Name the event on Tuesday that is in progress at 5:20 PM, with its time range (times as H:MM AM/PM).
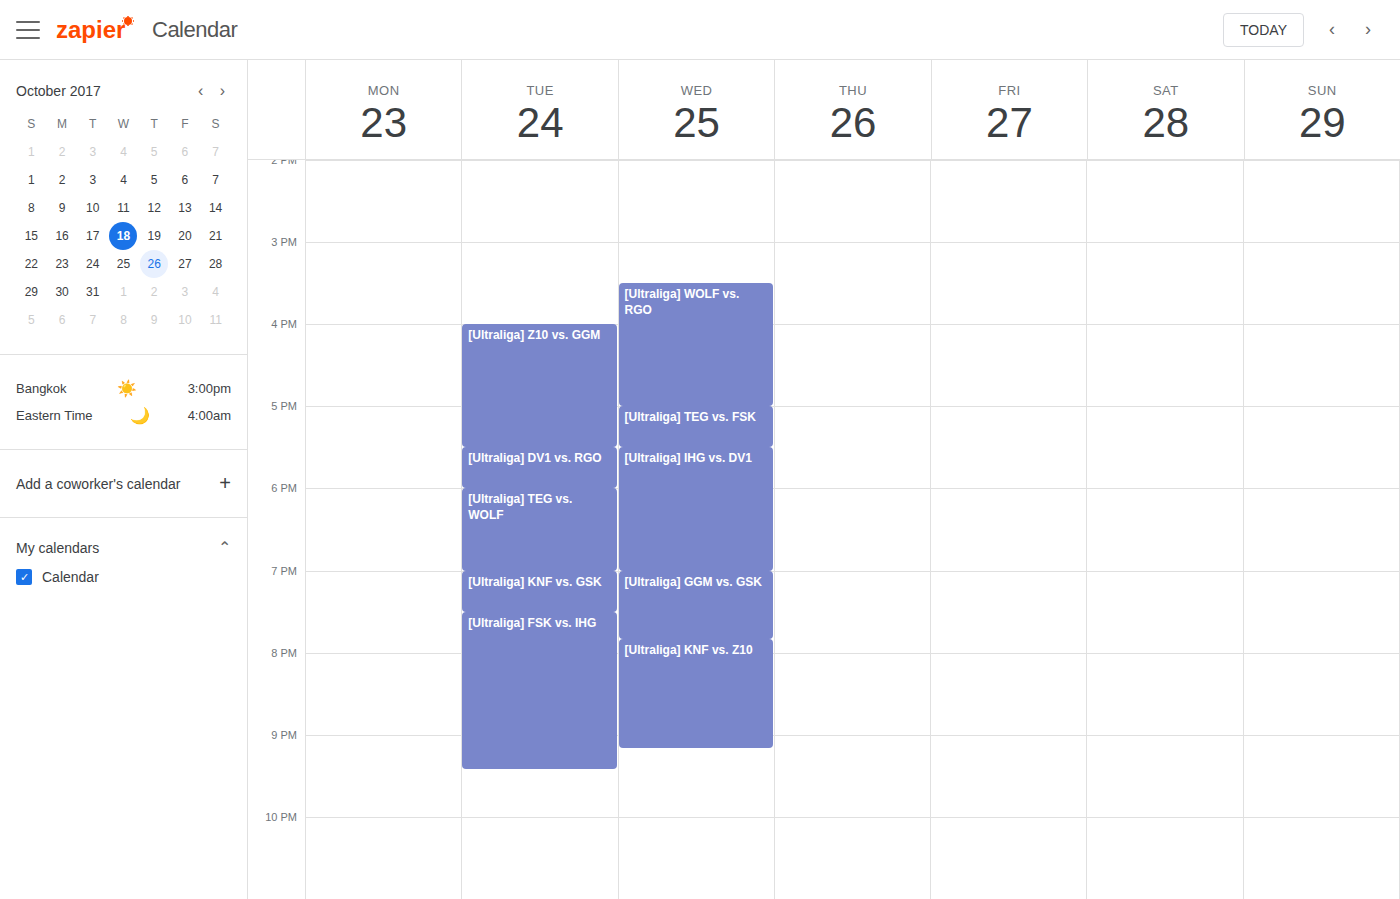
"[Ultraliga] Z10 vs. GGM", 4:00 PM to 5:30 PM